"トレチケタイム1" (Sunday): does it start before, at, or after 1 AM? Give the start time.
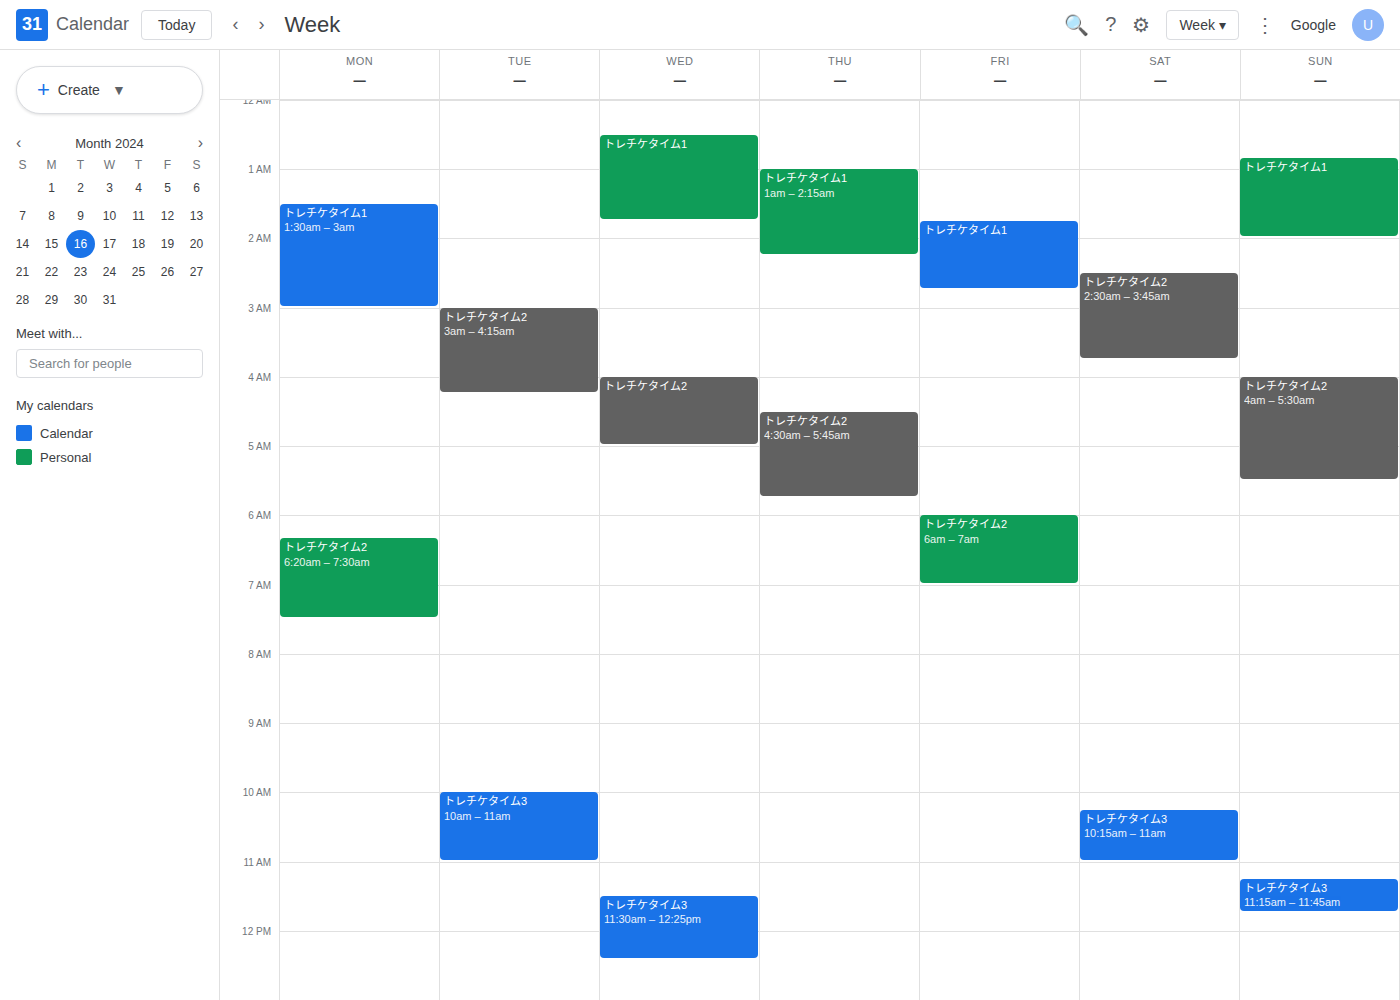
12:50 AM -- before 1 AM, 10 minutes above the 1 AM line.